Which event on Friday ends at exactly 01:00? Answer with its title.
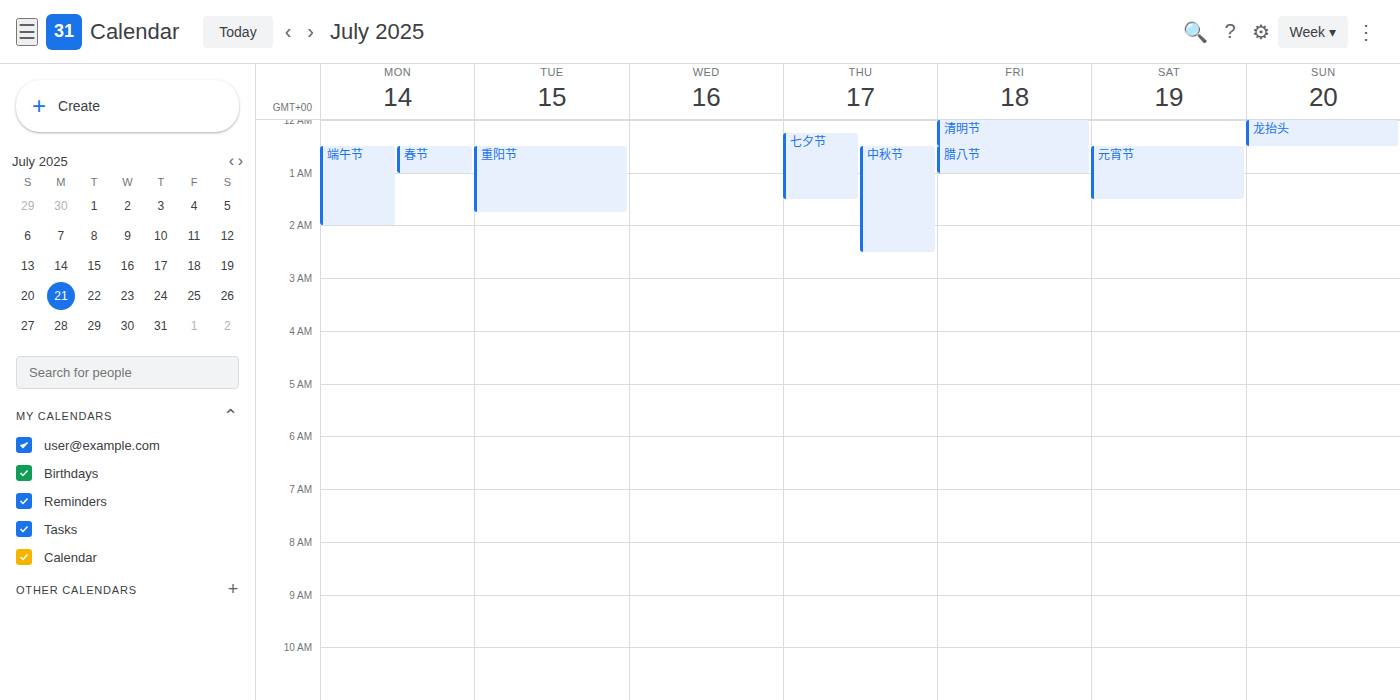
"腊八节"